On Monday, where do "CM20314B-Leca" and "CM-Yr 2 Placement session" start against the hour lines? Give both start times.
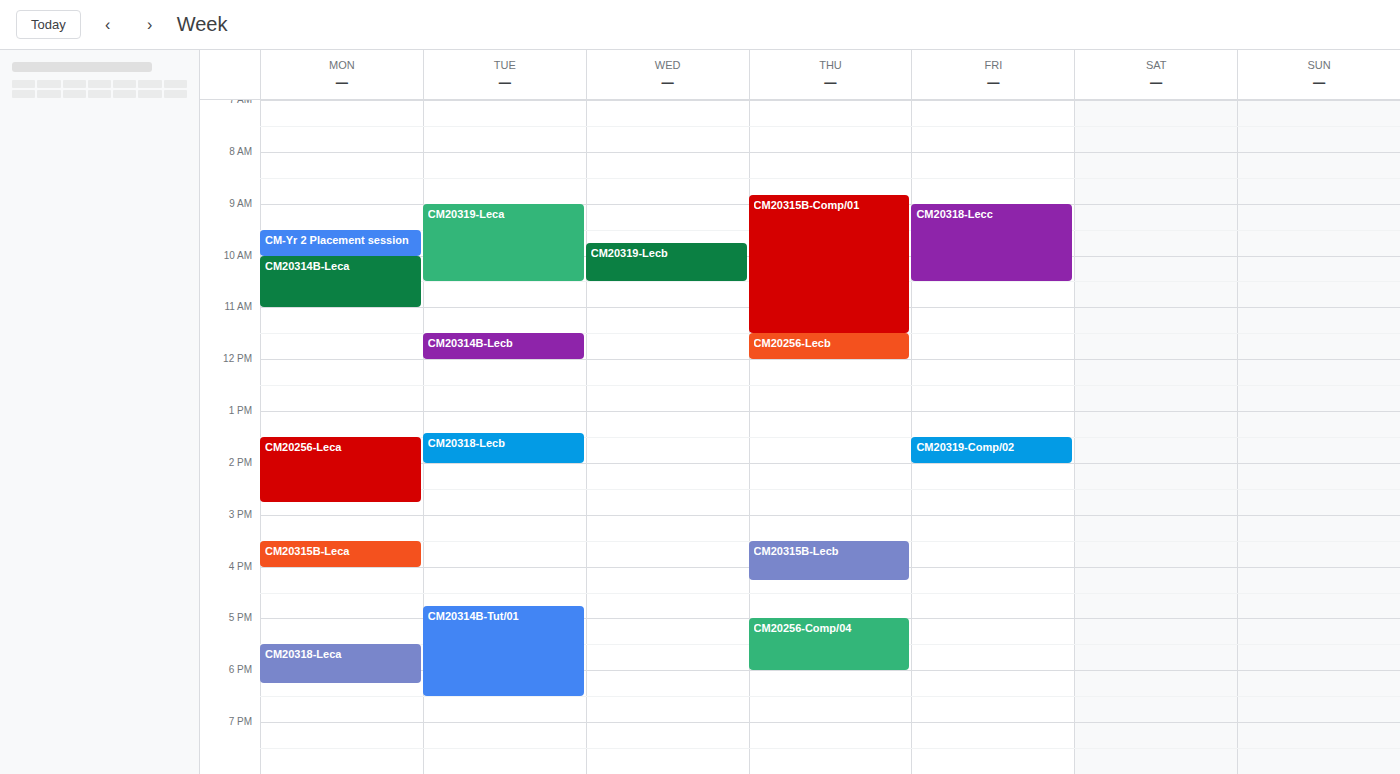
"CM20314B-Leca": 10:00 AM, exactly on the 10 AM line. "CM-Yr 2 Placement session": 9:30 AM, halfway between the 9 AM and 10 AM lines.